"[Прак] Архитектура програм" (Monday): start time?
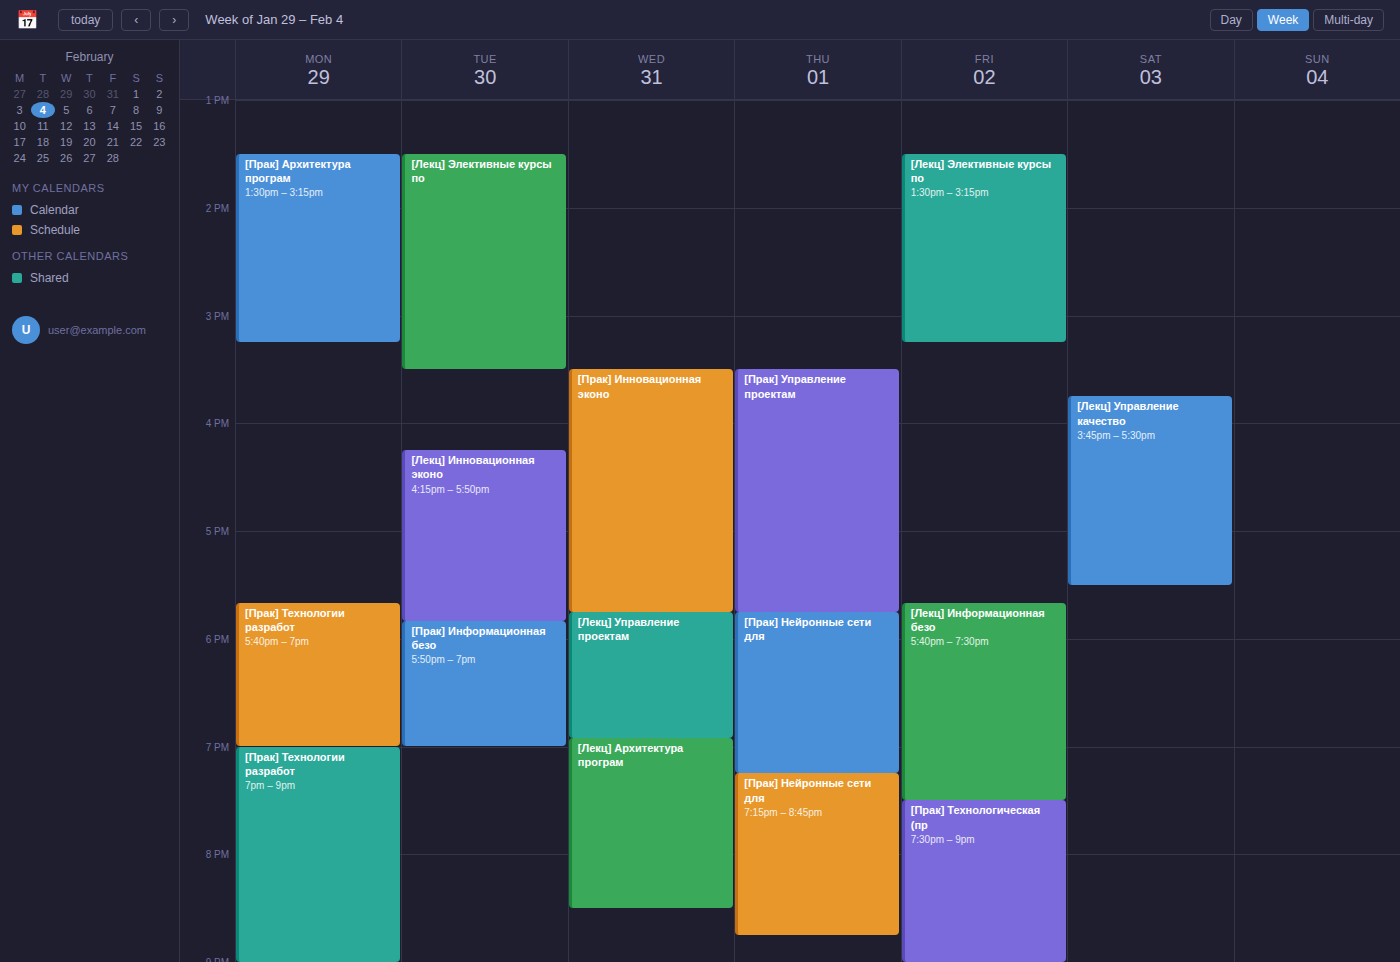
1:30 PM